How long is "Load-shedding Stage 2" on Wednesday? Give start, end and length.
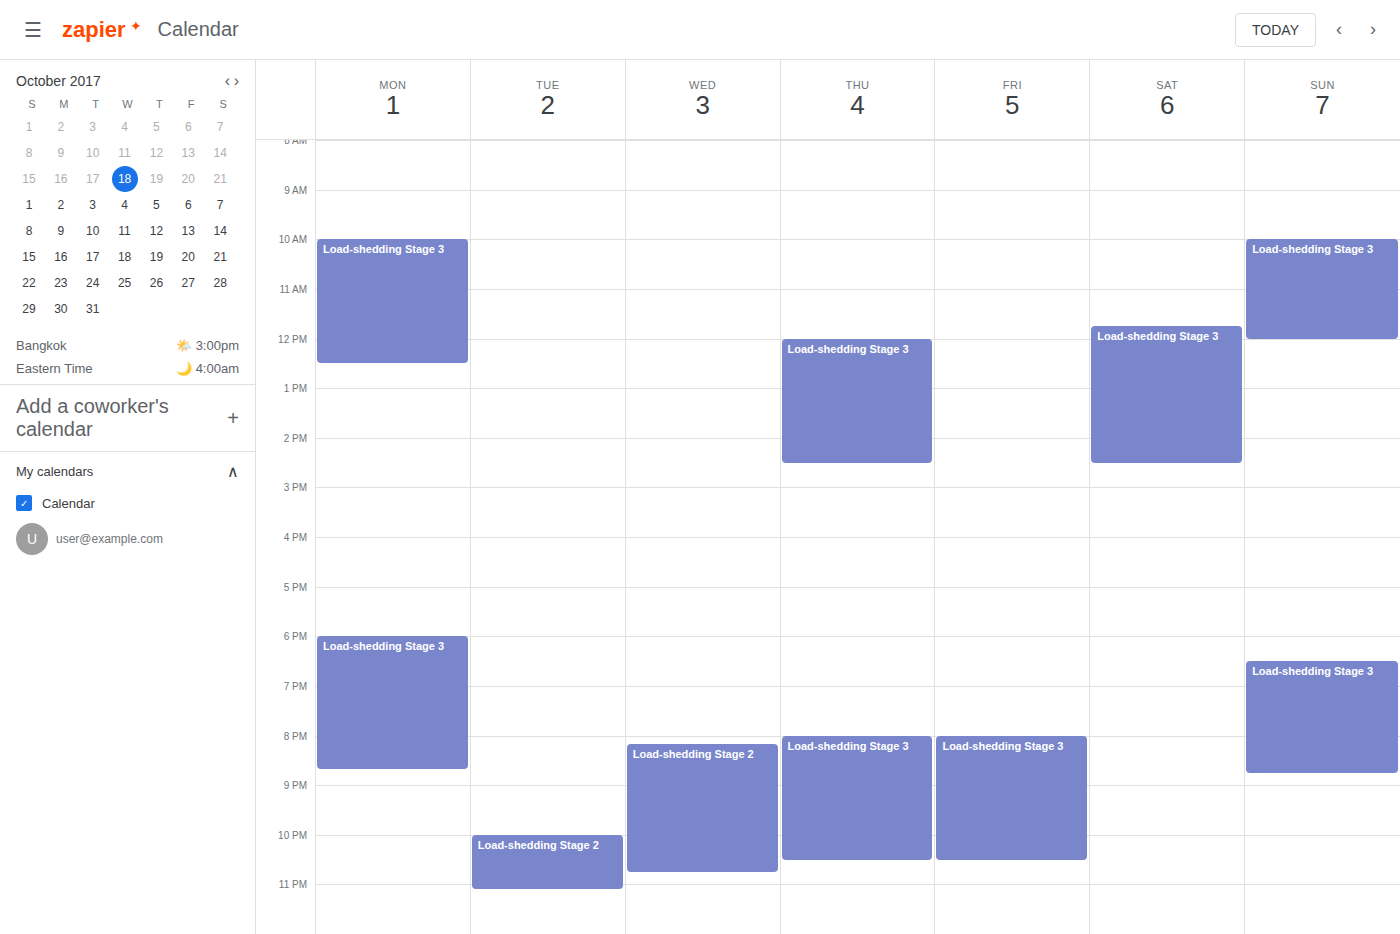
8:10 PM to 10:45 PM, 2 hours 35 minutes